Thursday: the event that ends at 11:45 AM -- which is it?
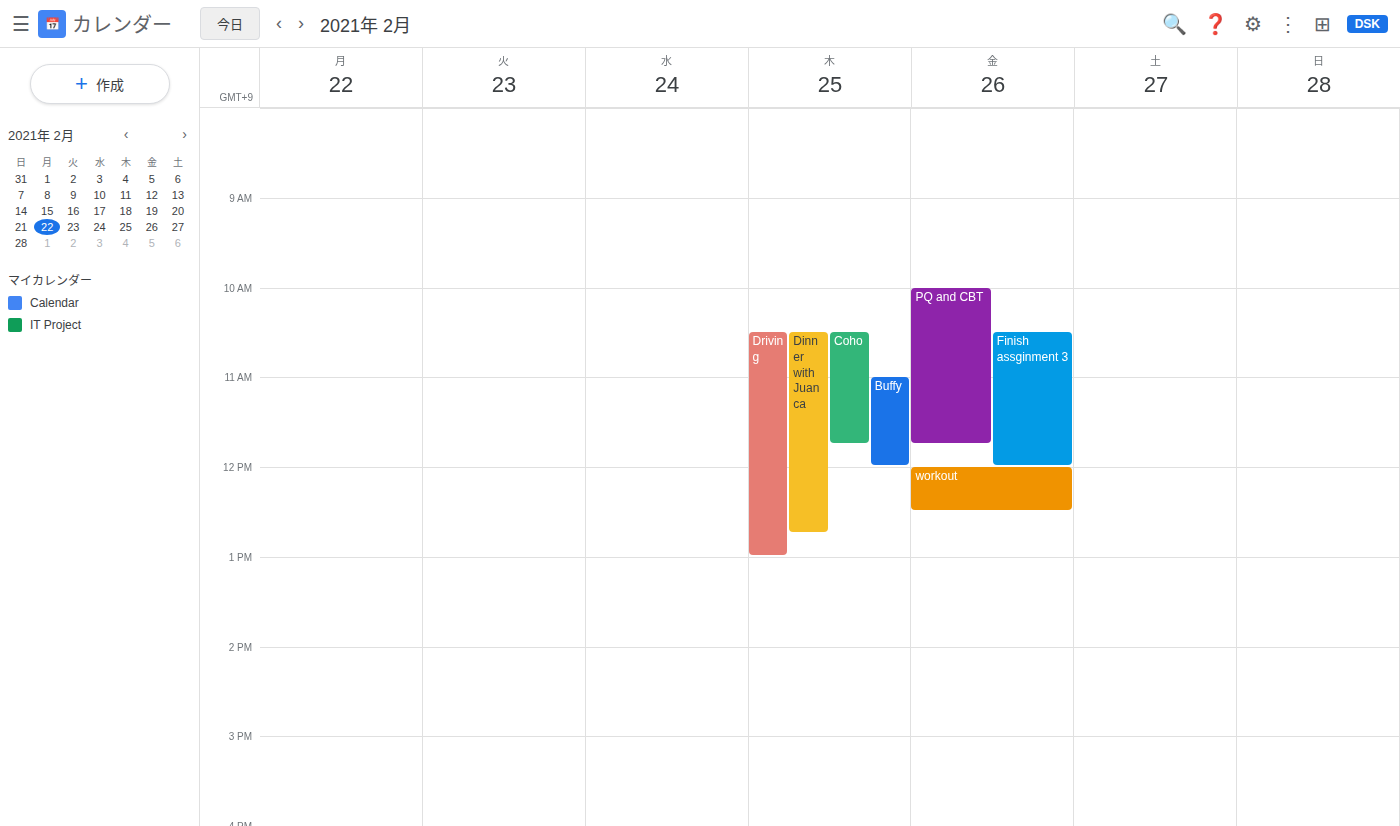
"Coho"